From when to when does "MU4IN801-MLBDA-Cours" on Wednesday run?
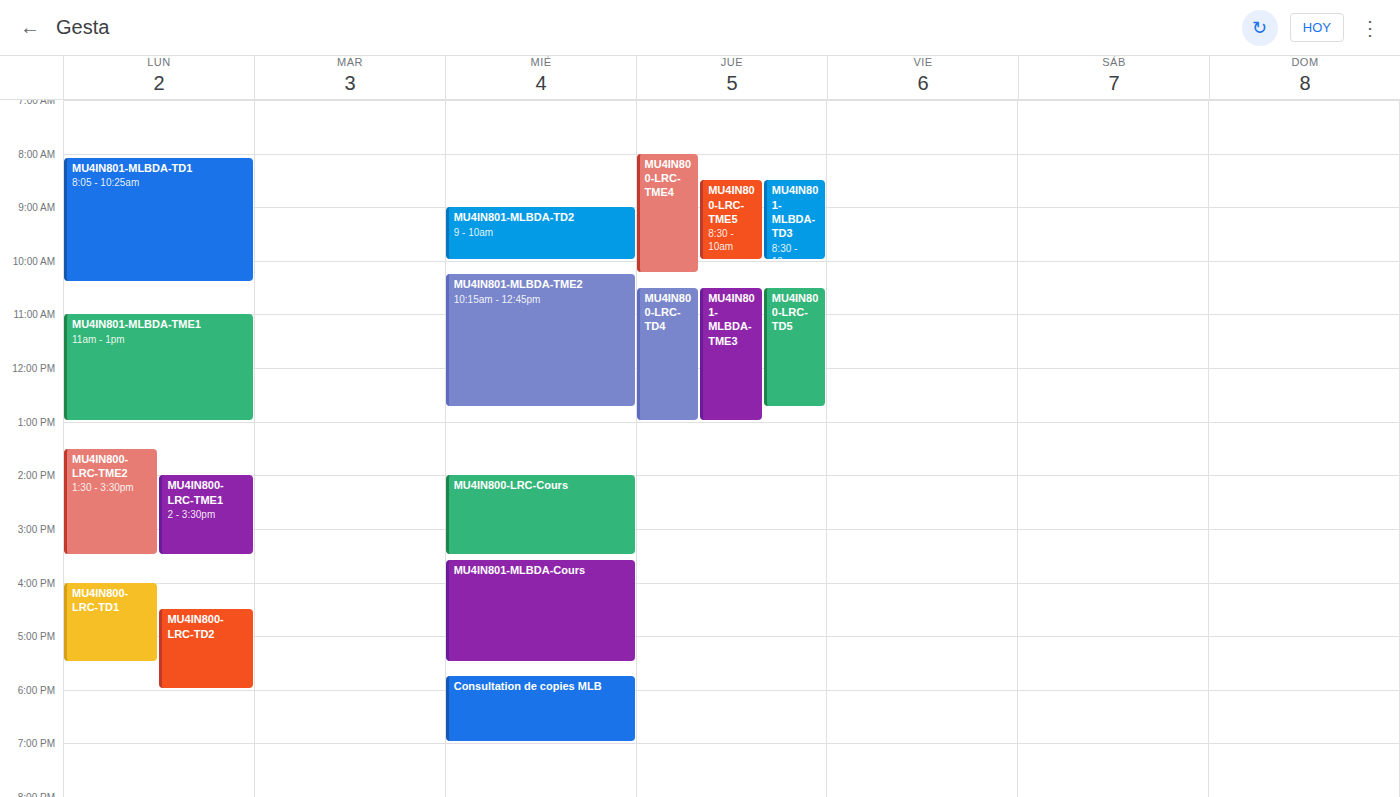
3:35 PM to 5:30 PM